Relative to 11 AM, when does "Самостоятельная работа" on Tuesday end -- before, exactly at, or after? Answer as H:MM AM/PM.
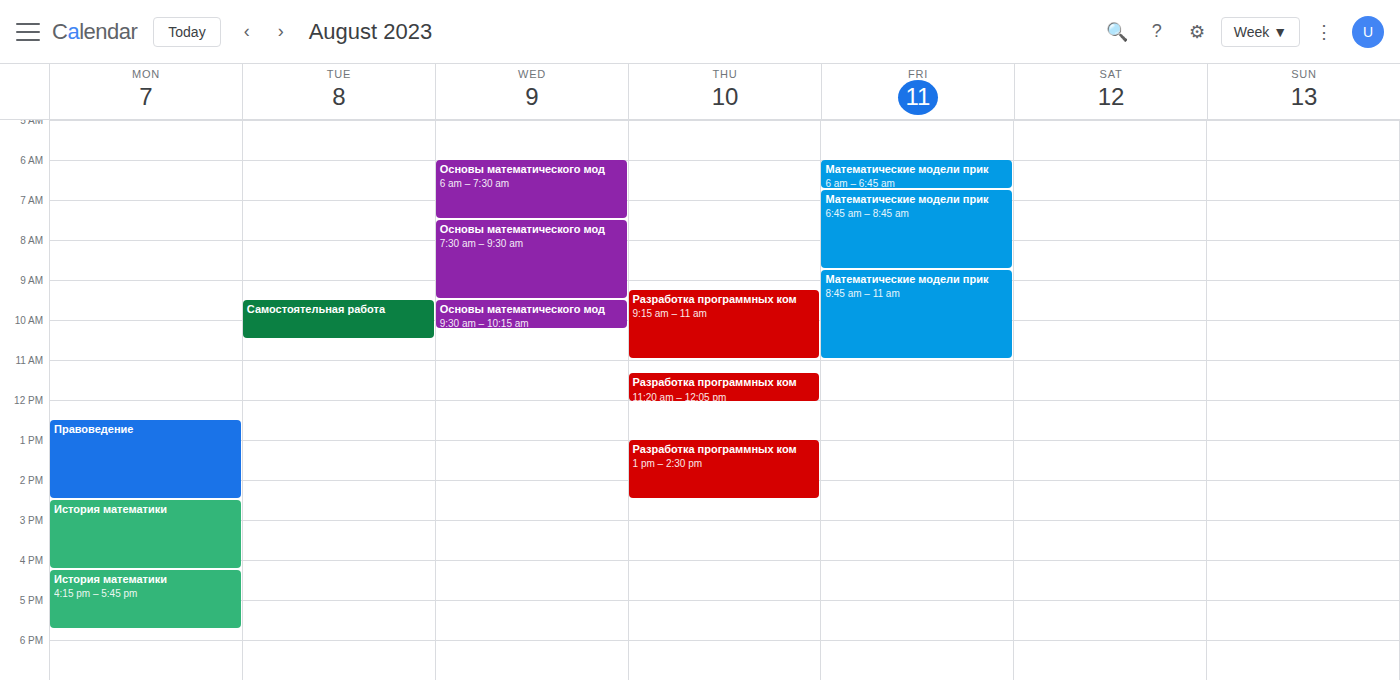
10:30 AM -- before 11 AM, 30 minutes above the 11 AM line.